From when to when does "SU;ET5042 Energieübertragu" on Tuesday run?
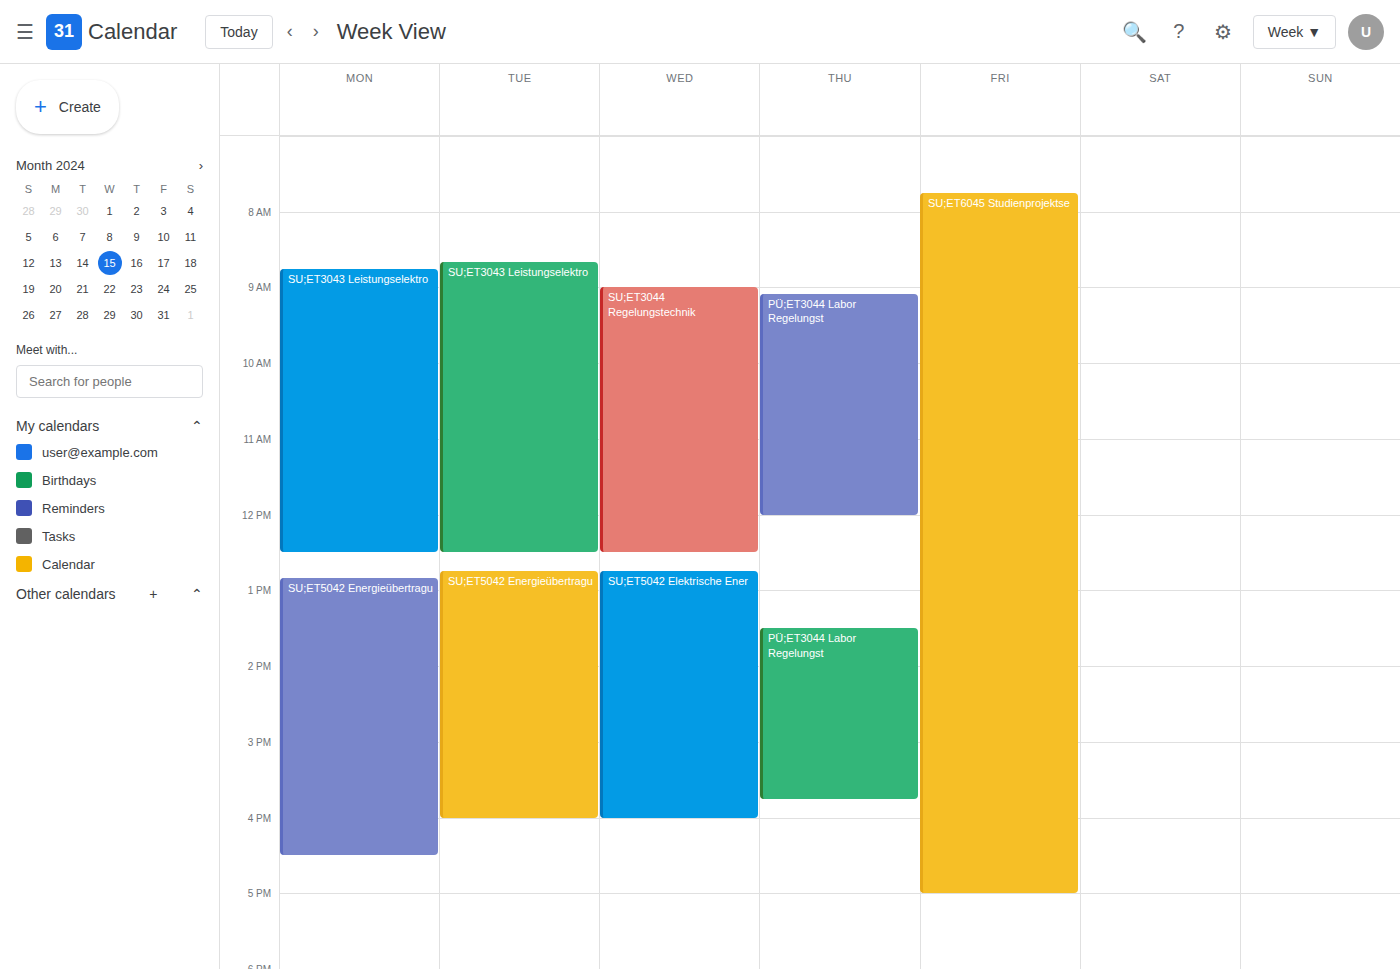
12:45 PM to 4:00 PM